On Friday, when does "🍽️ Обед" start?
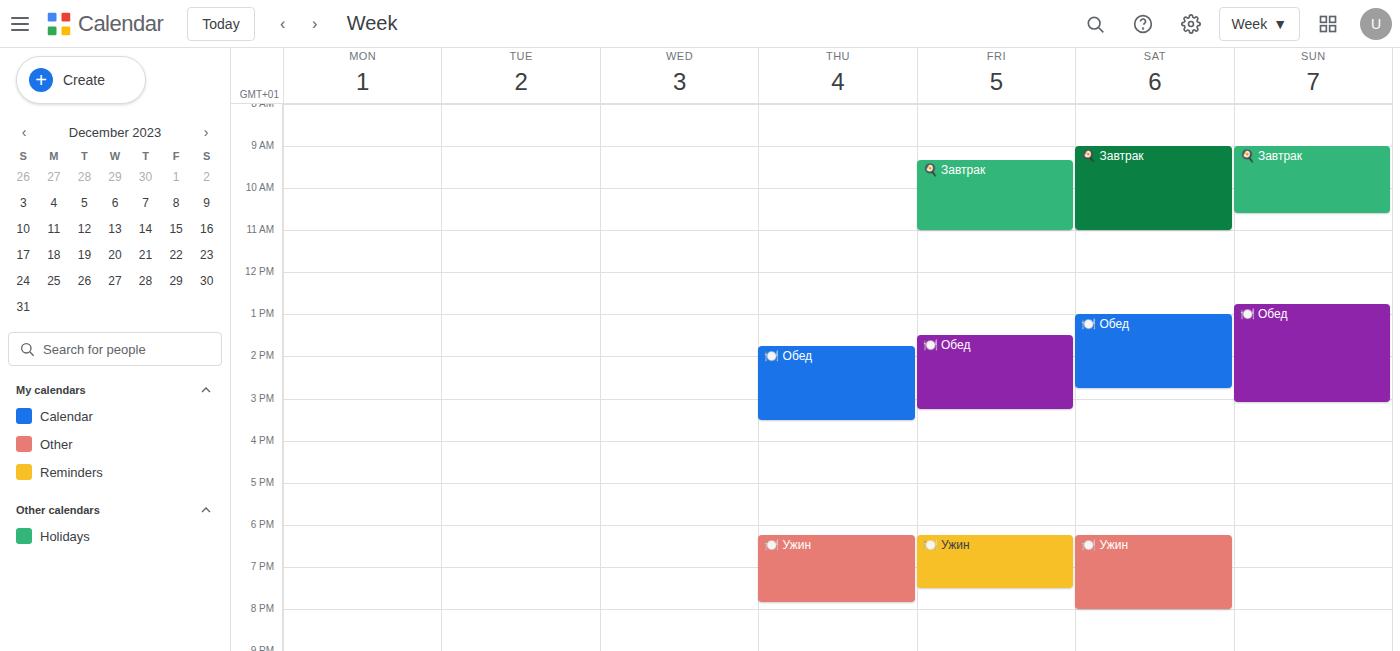
1:30 PM